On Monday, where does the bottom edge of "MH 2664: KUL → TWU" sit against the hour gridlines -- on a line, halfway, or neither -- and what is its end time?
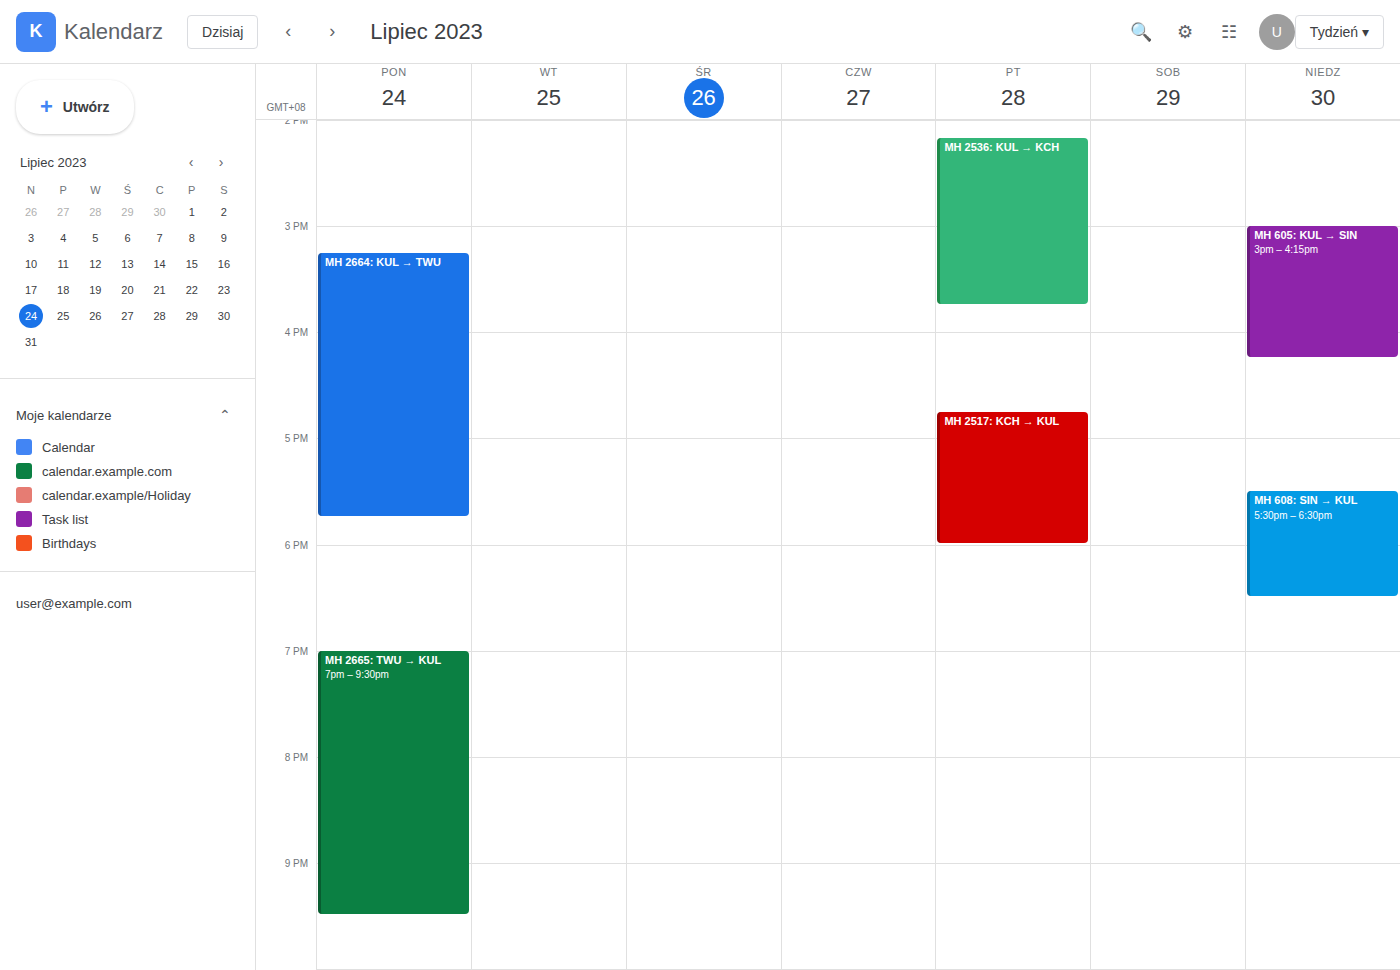
5:45 PM -- neither: three quarters of the way from the 5 PM line to the 6 PM line.